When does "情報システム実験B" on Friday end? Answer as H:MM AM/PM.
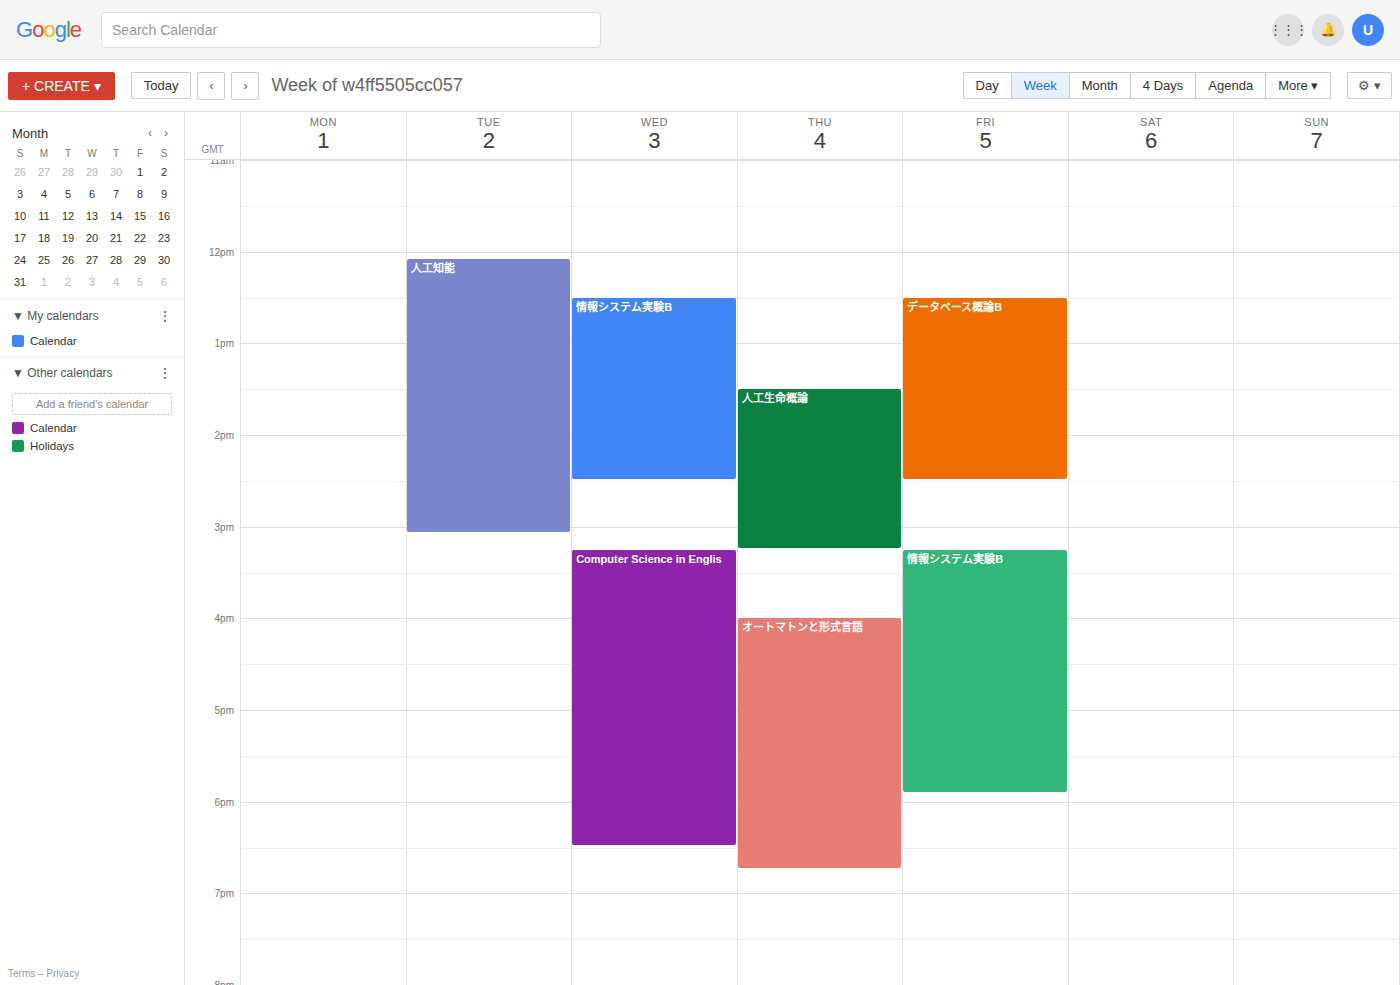
5:55 PM